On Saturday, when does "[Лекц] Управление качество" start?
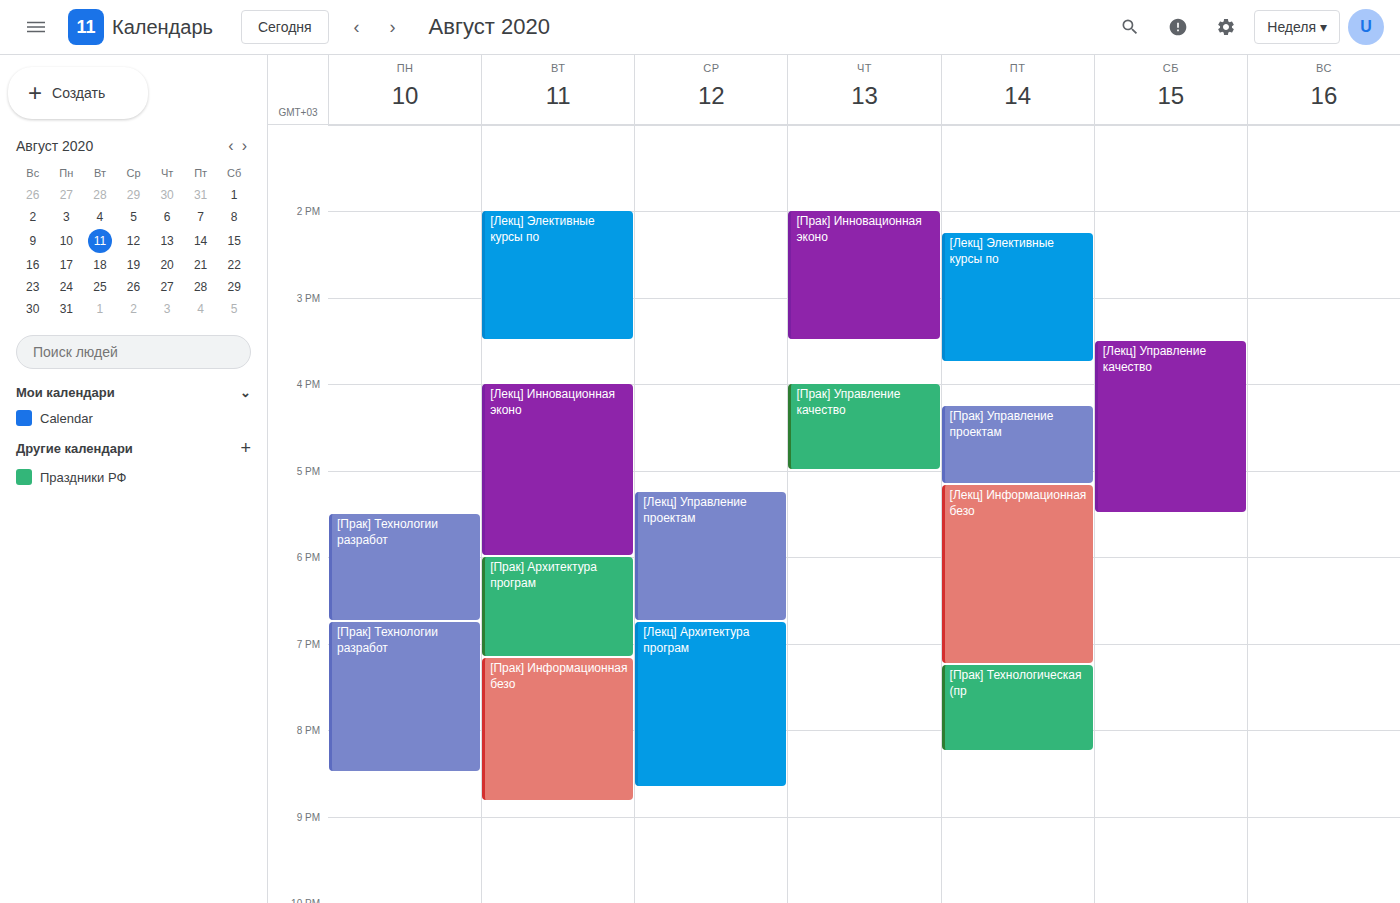
3:30 PM